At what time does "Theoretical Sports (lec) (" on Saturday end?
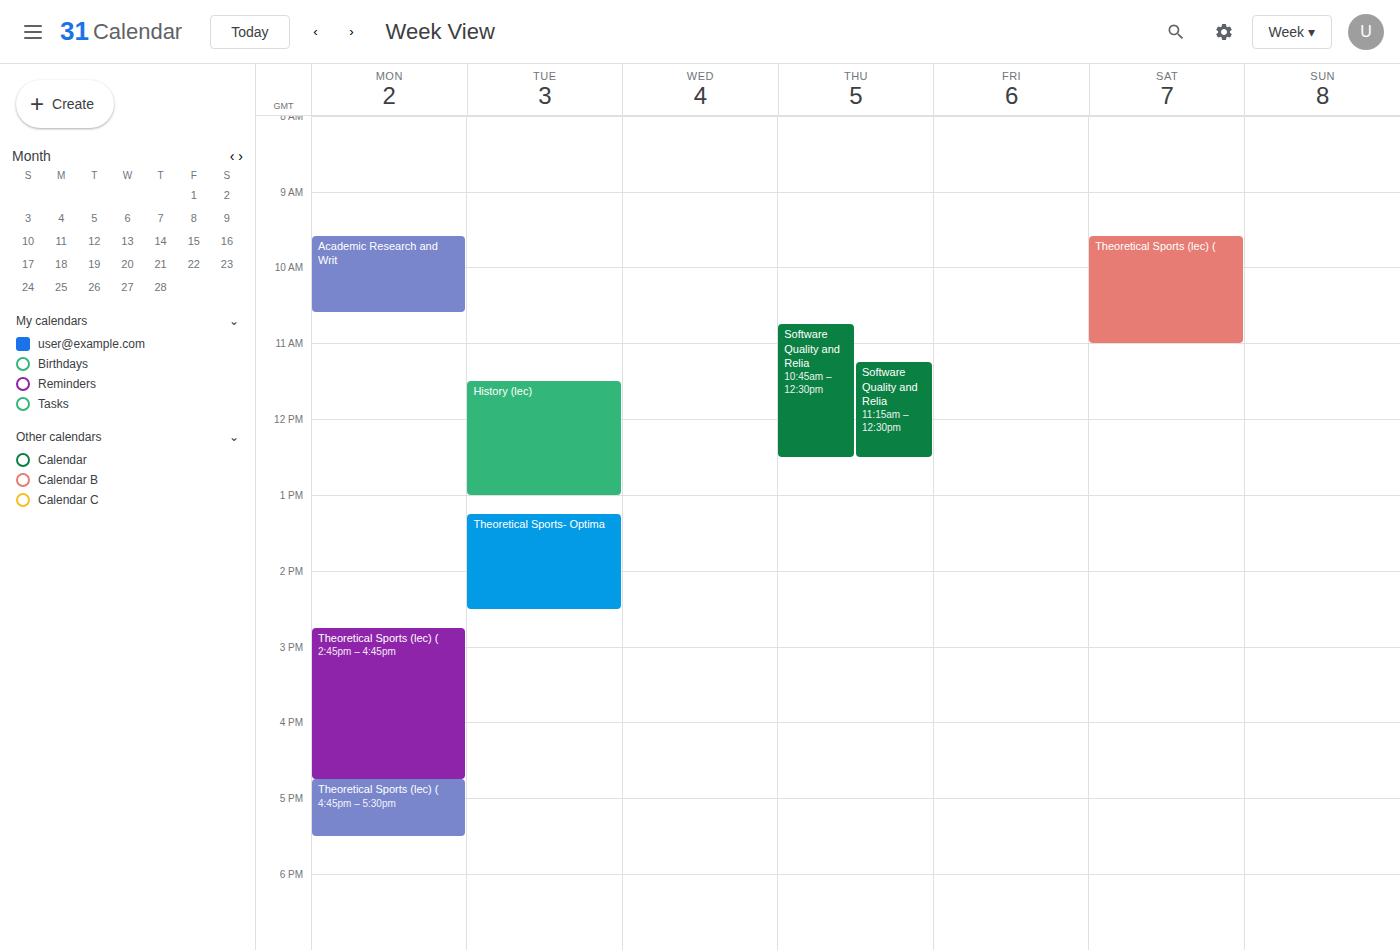
11:00 AM